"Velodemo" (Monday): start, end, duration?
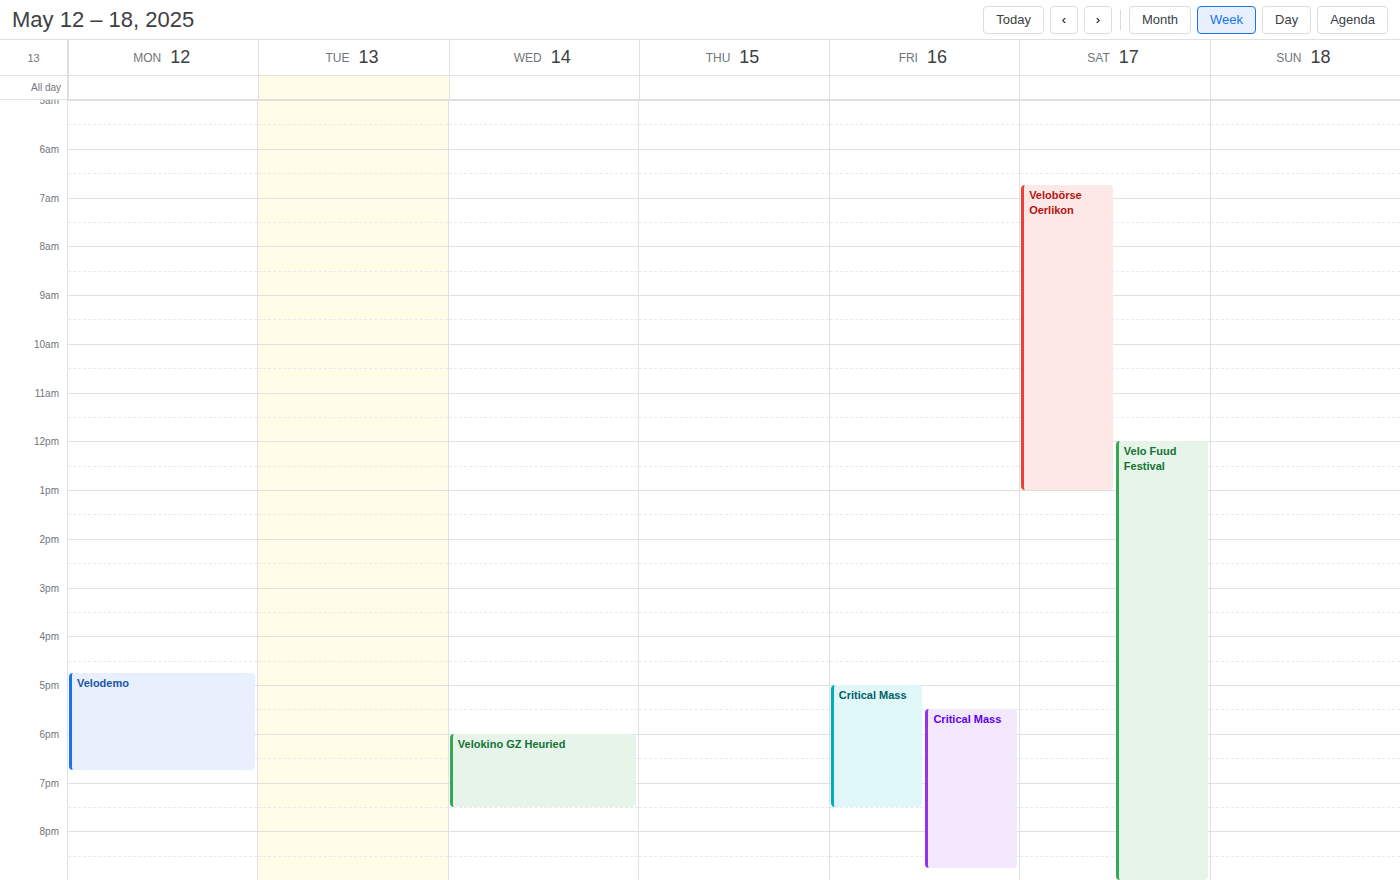
4:45 PM to 6:45 PM, 2 hours